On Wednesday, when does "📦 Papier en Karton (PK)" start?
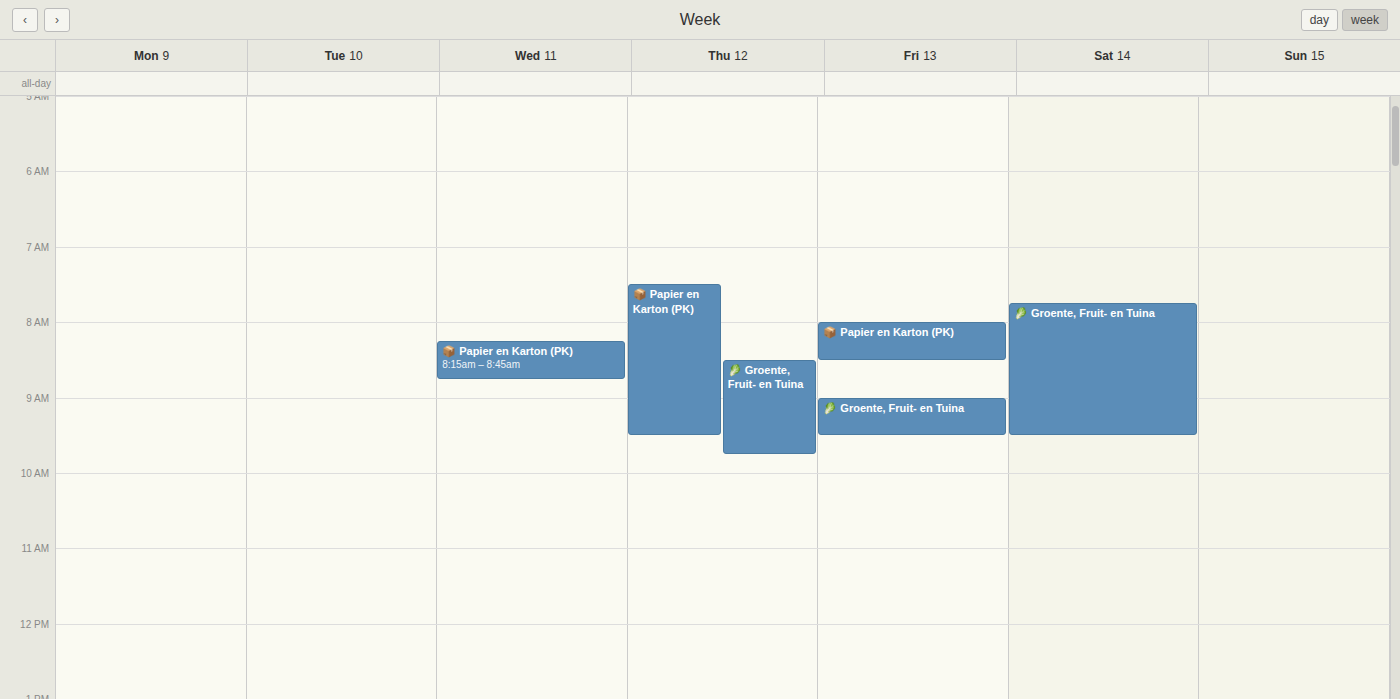
8:15 AM